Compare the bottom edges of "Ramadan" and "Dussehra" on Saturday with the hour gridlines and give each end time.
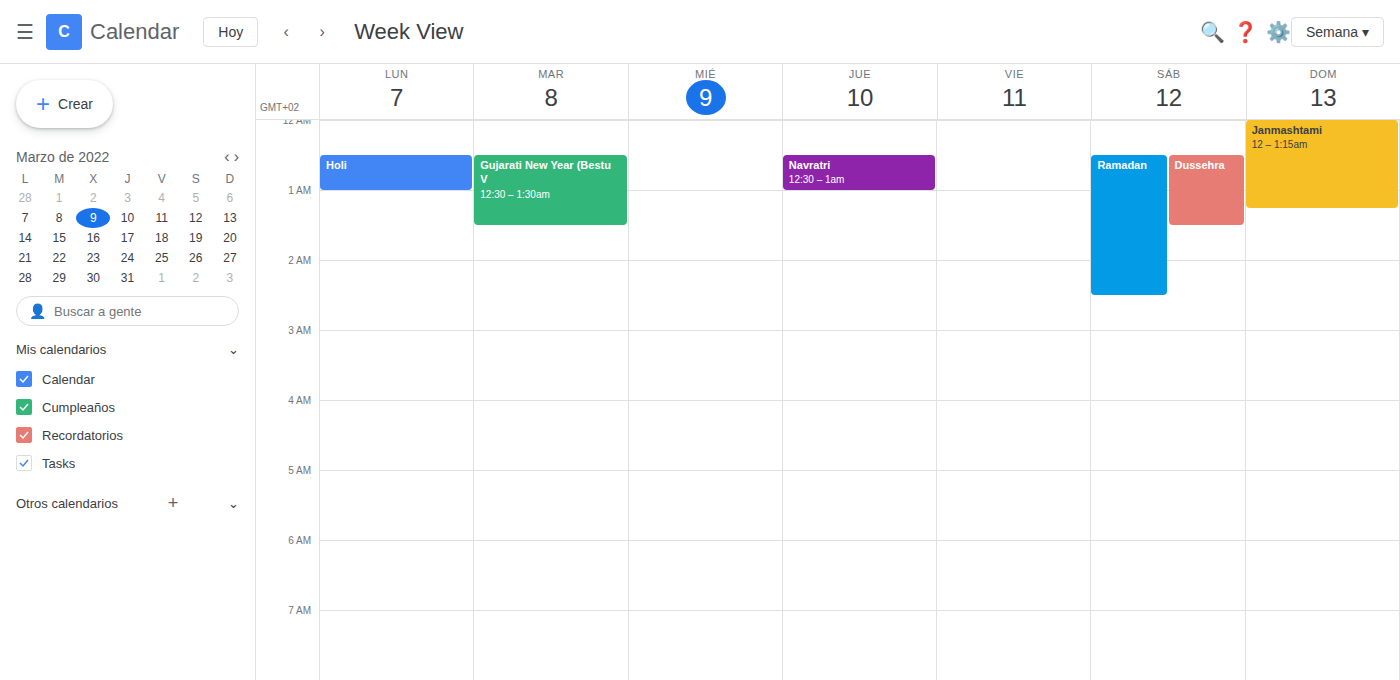
"Ramadan": 2:30 AM, halfway between the 2 AM and 3 AM lines. "Dussehra": 1:30 AM, halfway between the 1 AM and 2 AM lines.